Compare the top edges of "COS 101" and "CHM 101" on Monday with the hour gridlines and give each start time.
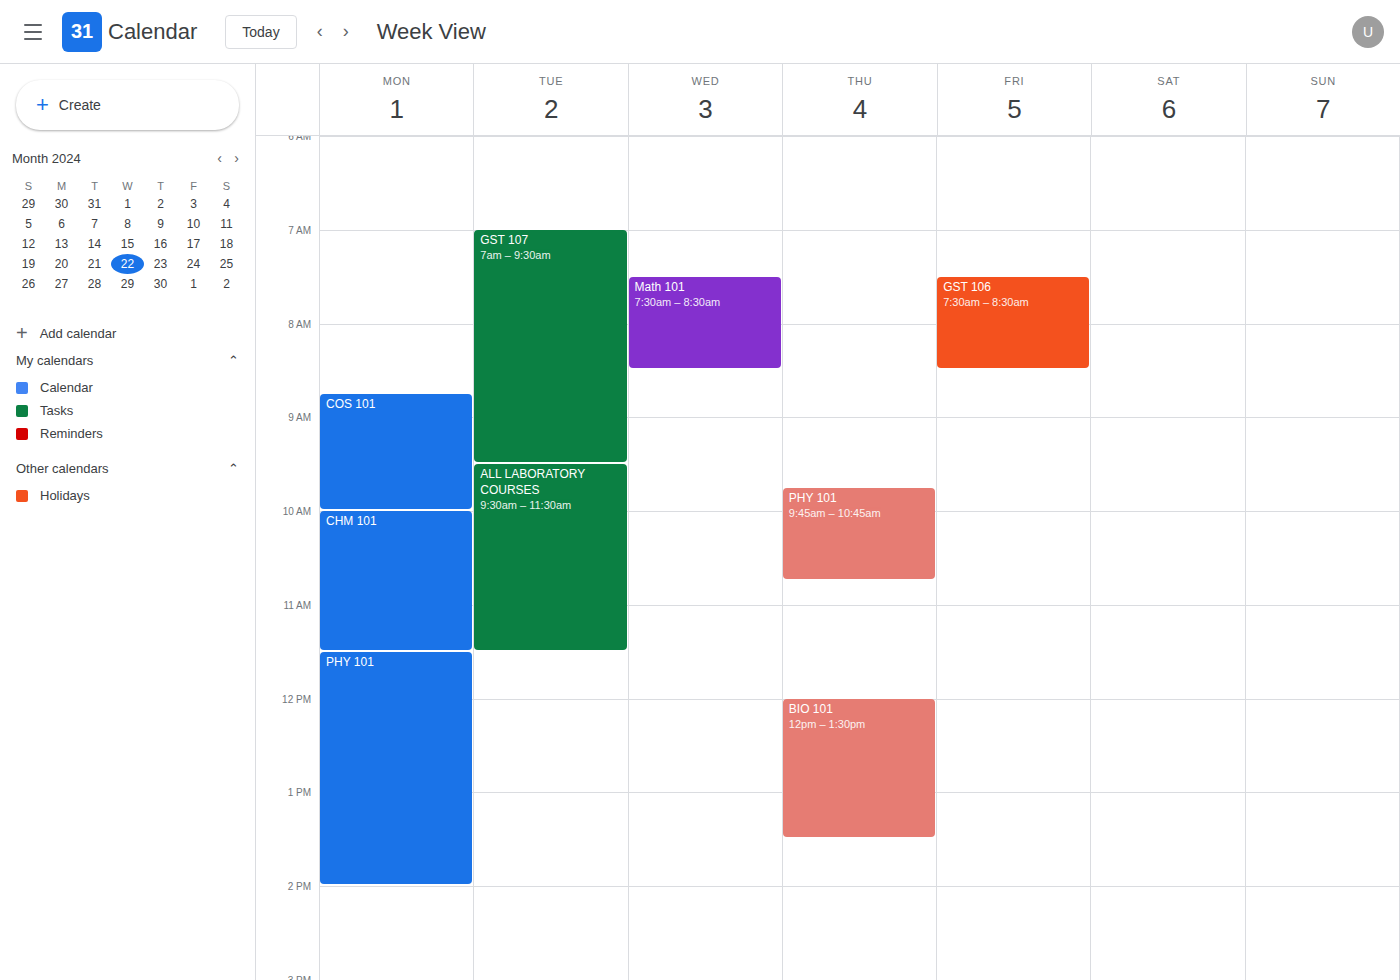
"COS 101": 8:45 AM, neither: three quarters of the way from the 8 AM line to the 9 AM line. "CHM 101": 10:00 AM, exactly on the 10 AM line.